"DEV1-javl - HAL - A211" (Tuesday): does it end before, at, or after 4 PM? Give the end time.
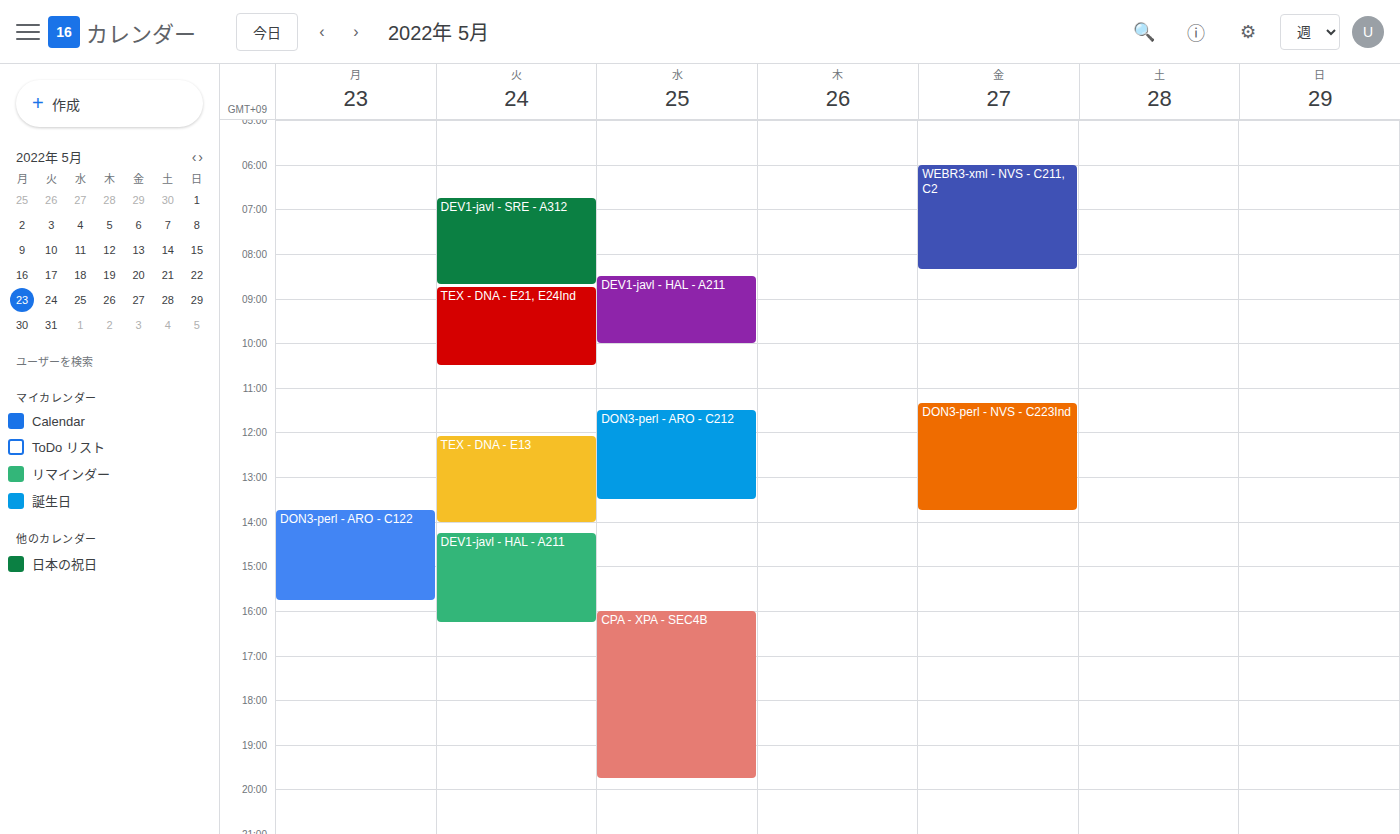
4:15 PM -- after 4 PM, 15 minutes below the 4 PM line.